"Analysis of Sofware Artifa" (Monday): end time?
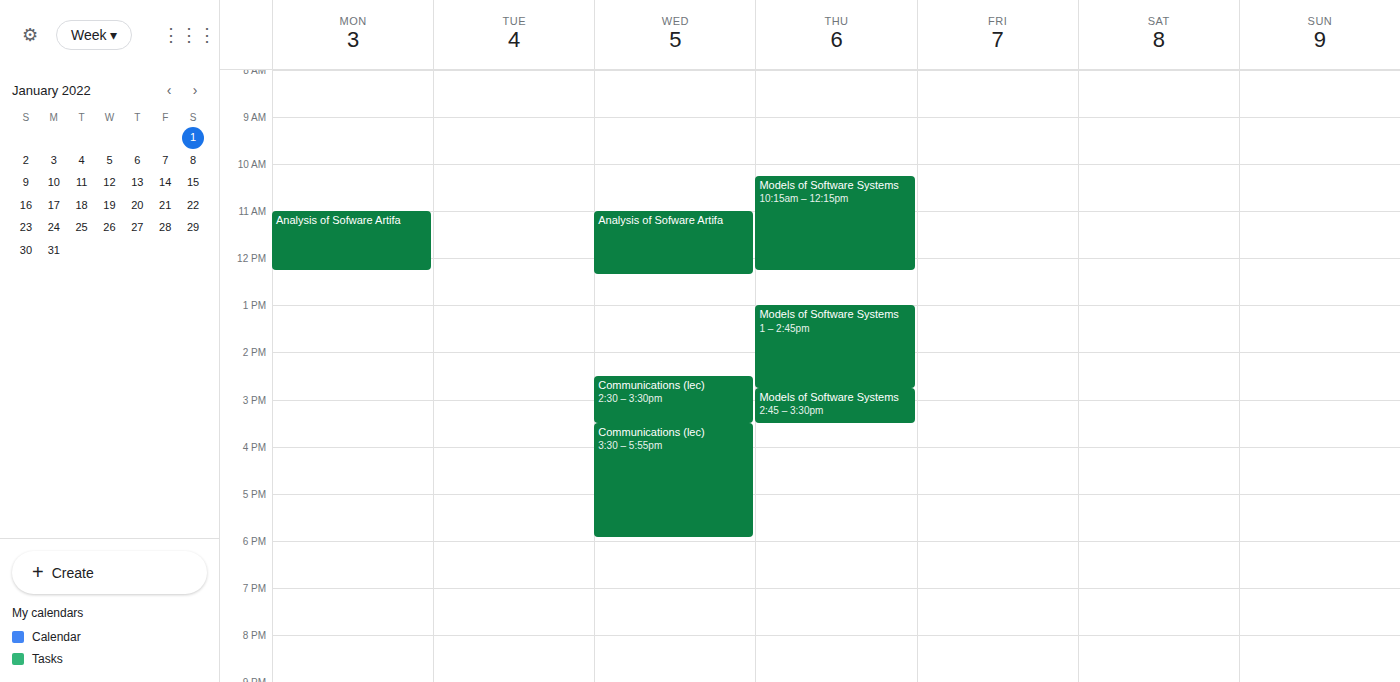
12:15 PM